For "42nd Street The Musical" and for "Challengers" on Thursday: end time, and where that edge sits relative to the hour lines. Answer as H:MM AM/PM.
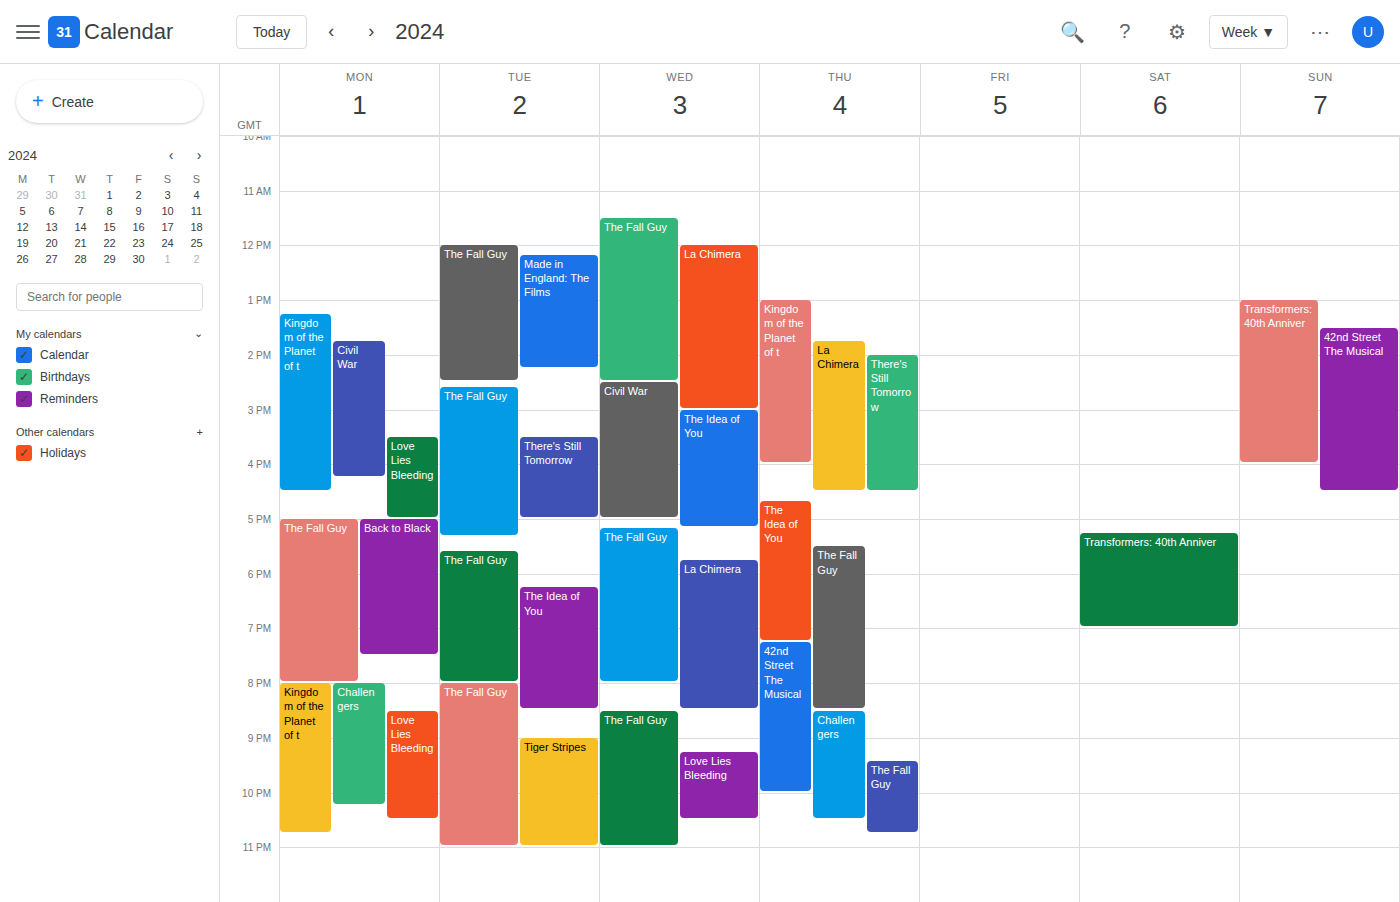
"42nd Street The Musical": 10:00 PM, exactly on the 10 PM line. "Challengers": 10:30 PM, halfway between the 10 PM and 11 PM lines.